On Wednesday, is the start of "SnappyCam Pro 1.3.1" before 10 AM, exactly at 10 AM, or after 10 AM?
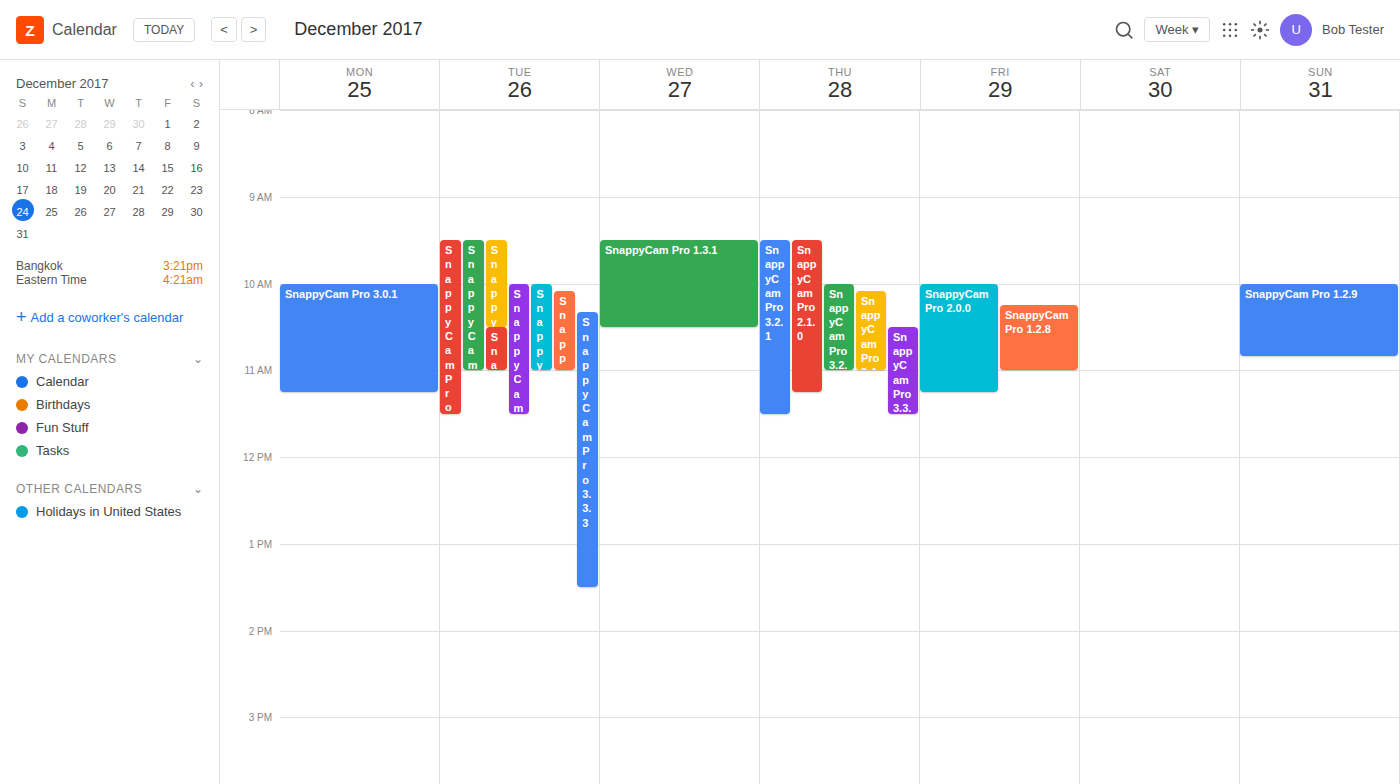
9:30 AM -- before 10 AM, 30 minutes above the 10 AM line.